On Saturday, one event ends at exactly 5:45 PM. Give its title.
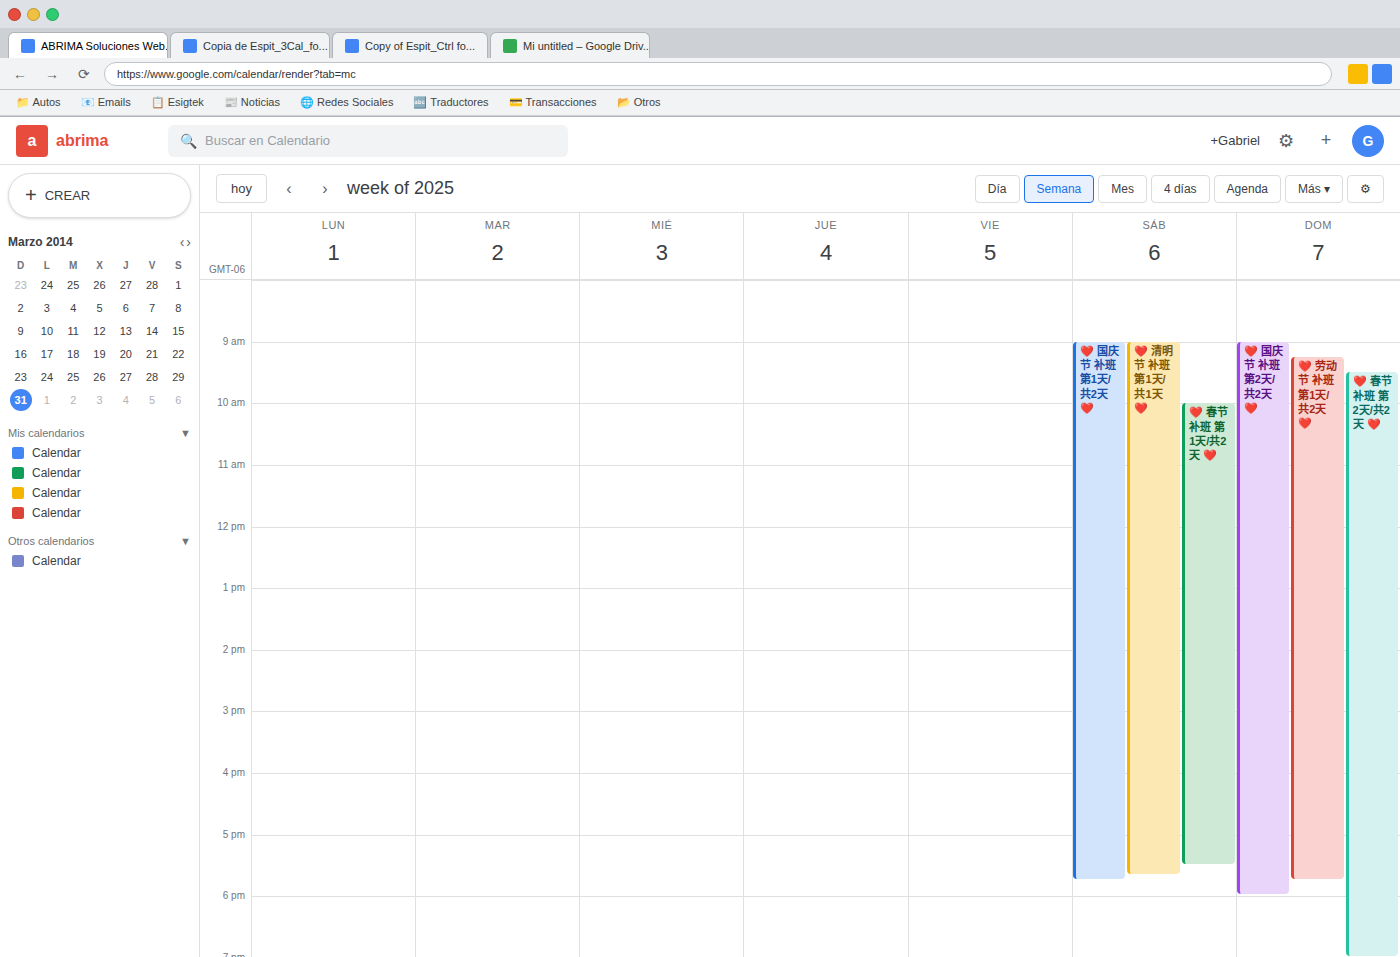
"❤️ 国庆节 补班 第1天/共2天 ❤️"